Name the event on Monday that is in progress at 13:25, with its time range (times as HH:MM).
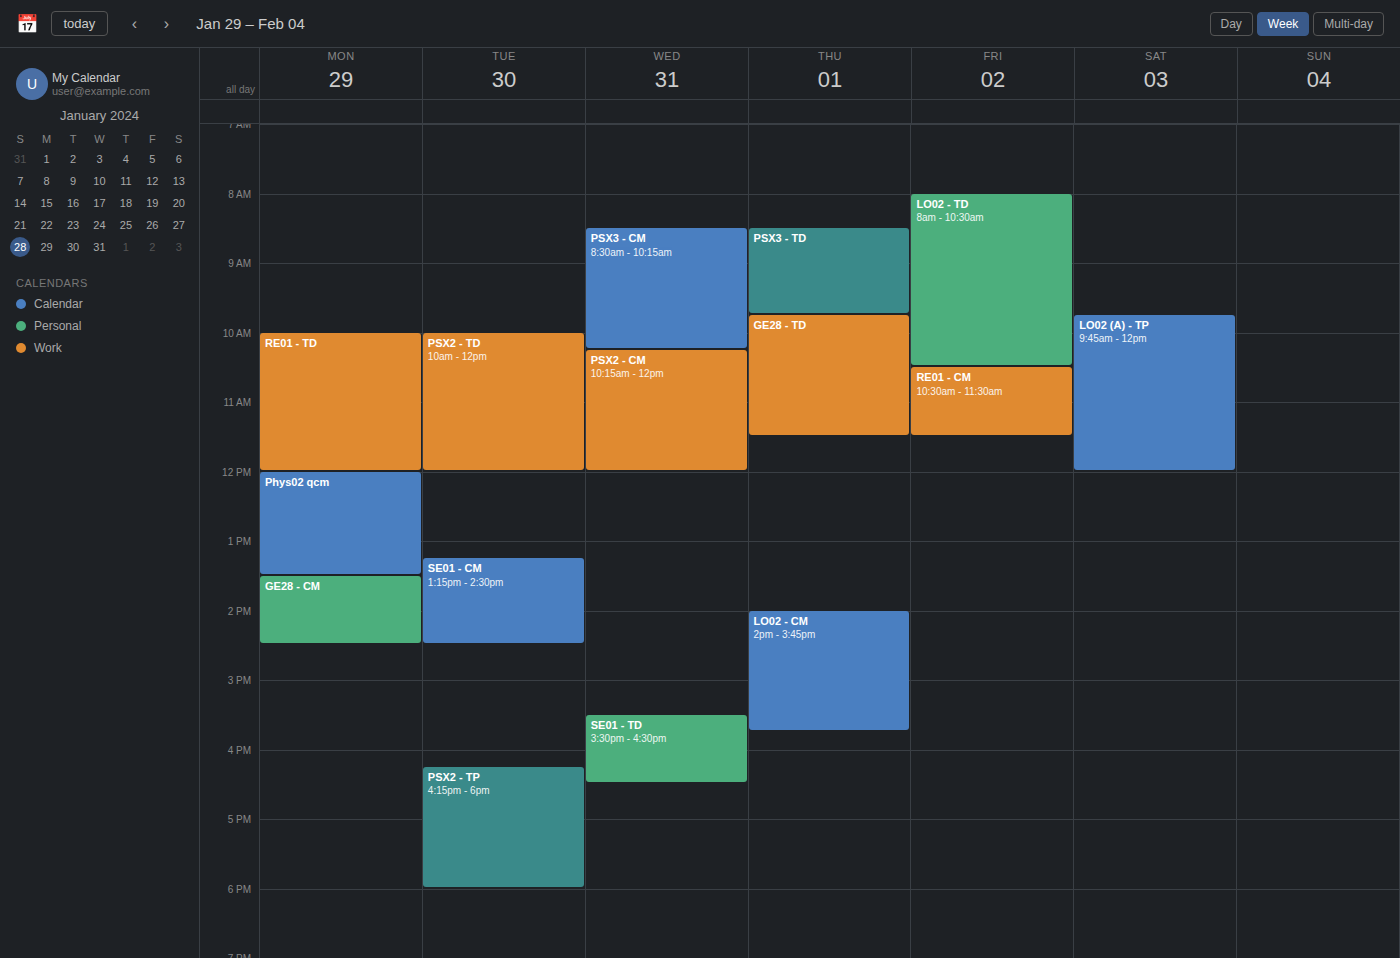
"Phys02 qcm", 12:00 to 13:30